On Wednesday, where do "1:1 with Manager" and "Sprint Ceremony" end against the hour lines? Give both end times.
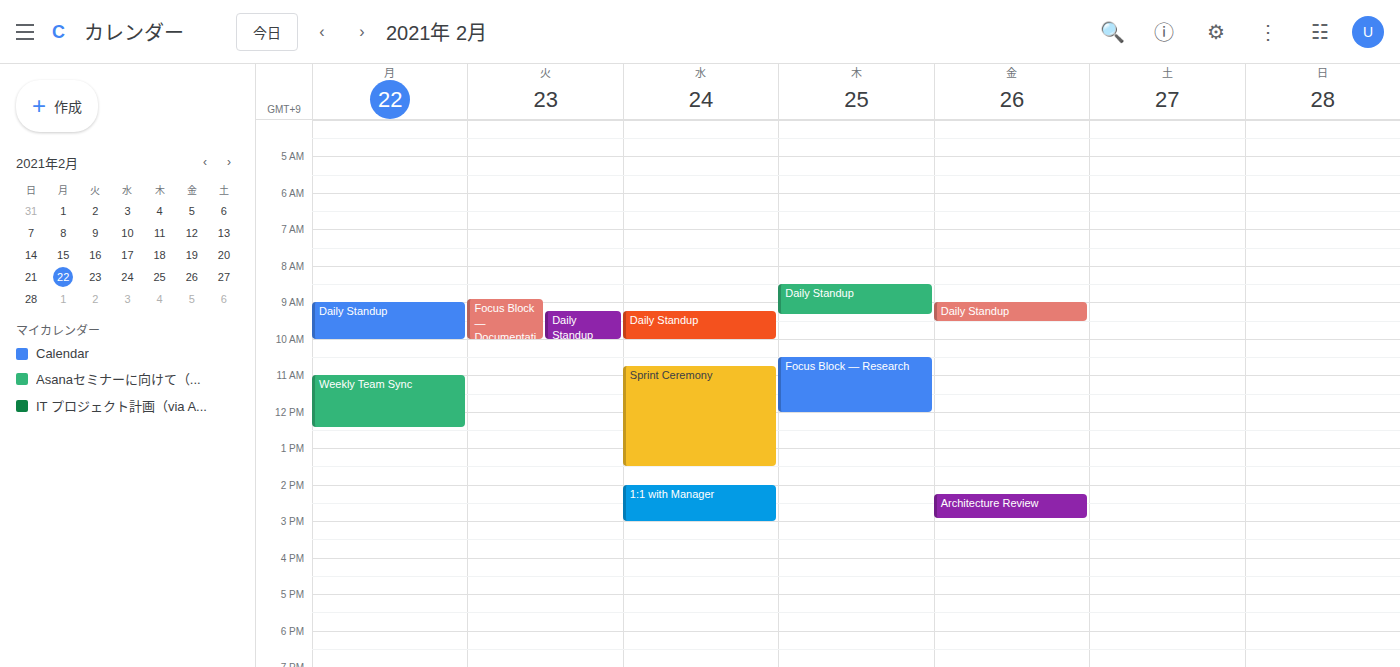
"1:1 with Manager": 3:00 PM, exactly on the 3 PM line. "Sprint Ceremony": 1:30 PM, halfway between the 1 PM and 2 PM lines.